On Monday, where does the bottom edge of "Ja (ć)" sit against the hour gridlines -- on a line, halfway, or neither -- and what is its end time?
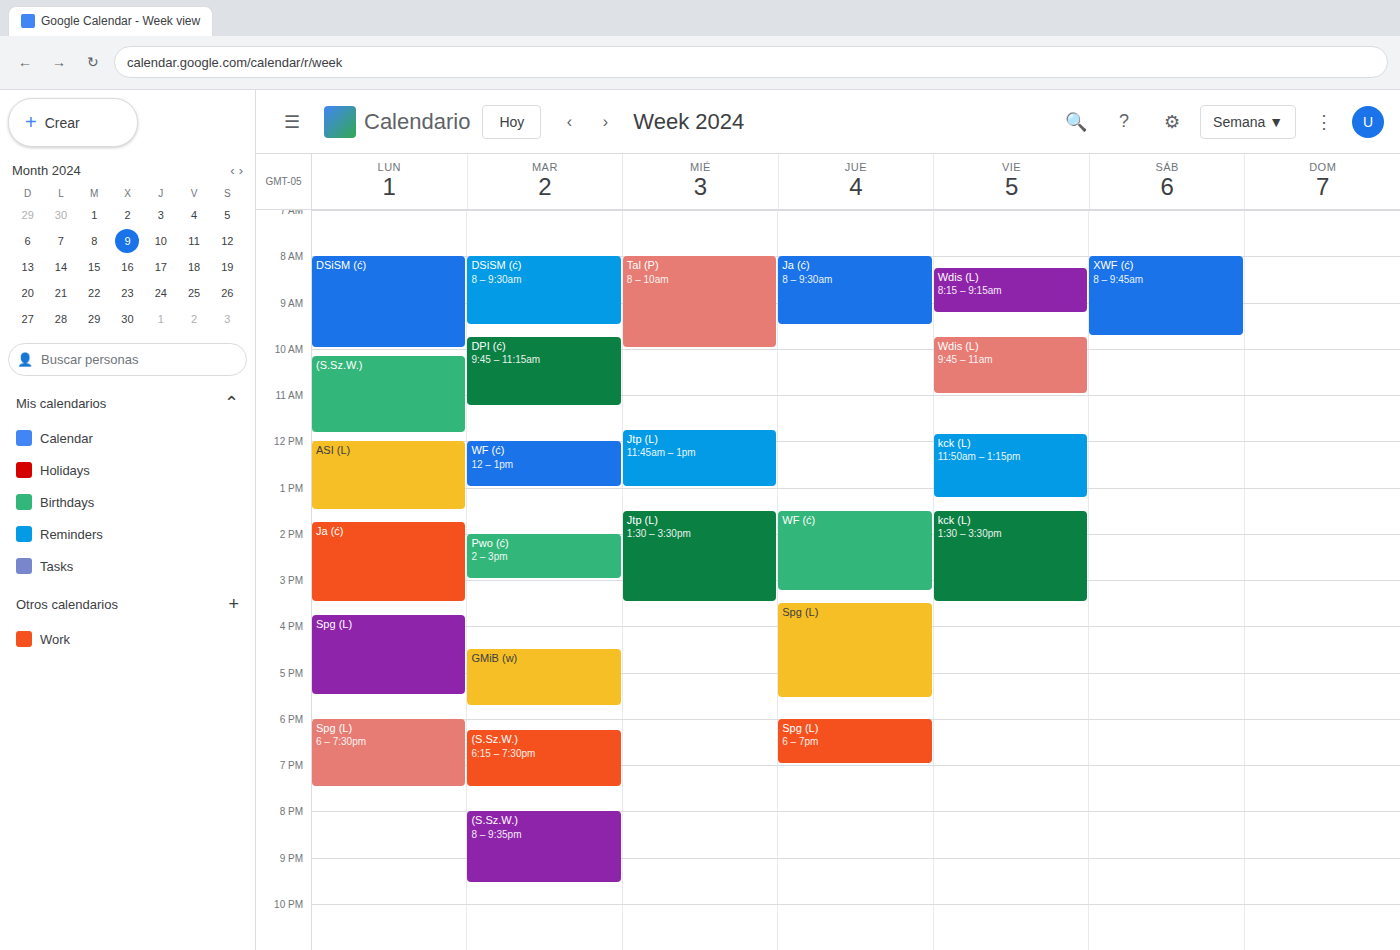
3:30 PM -- halfway between the 3 PM and 4 PM lines.